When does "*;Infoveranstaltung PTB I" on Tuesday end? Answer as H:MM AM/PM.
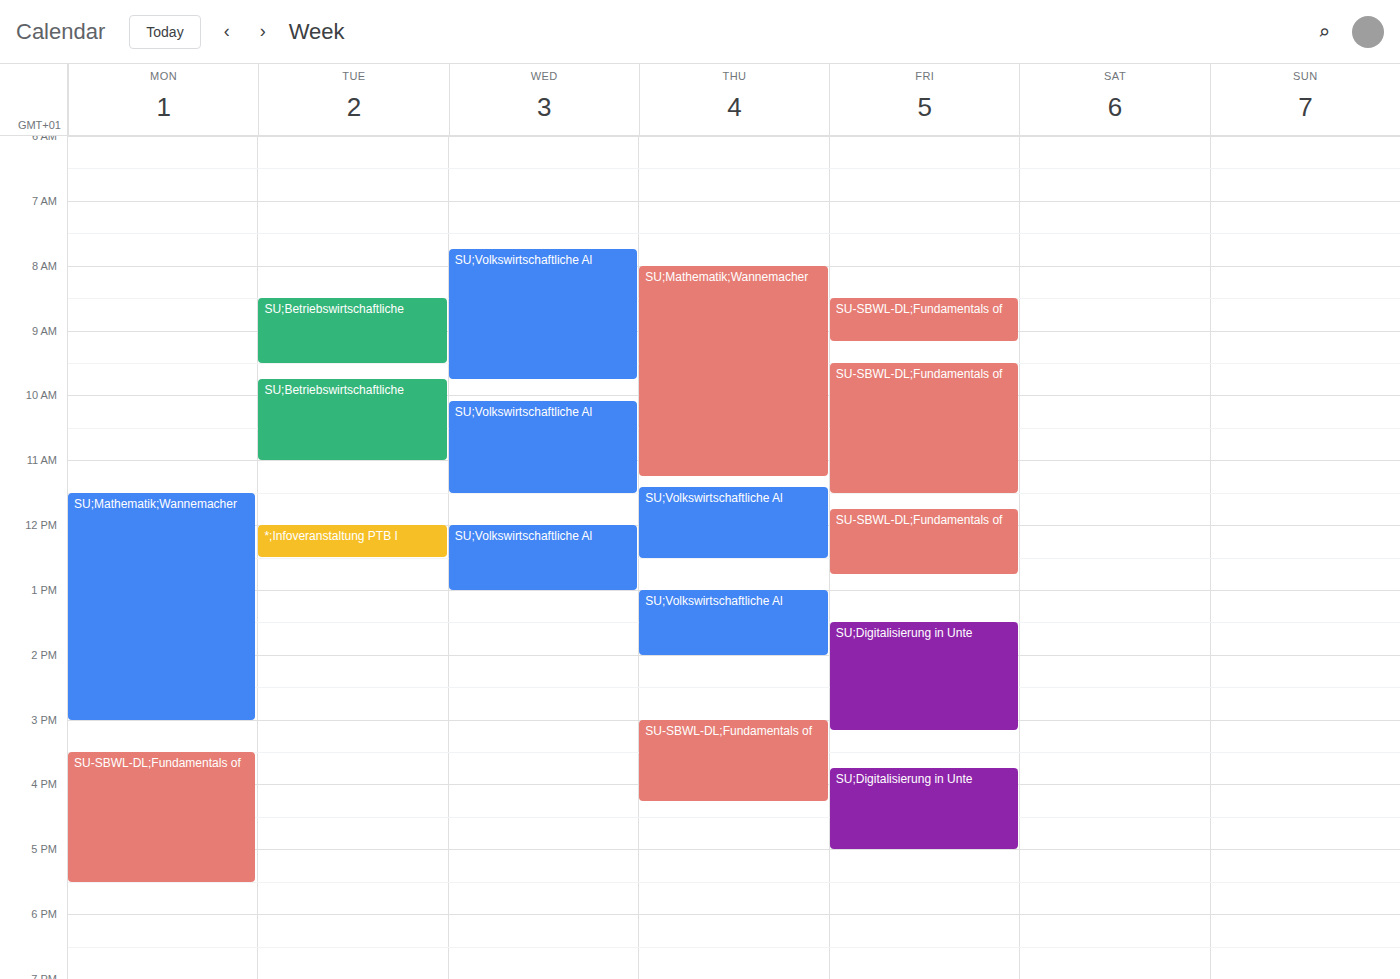
12:30 PM